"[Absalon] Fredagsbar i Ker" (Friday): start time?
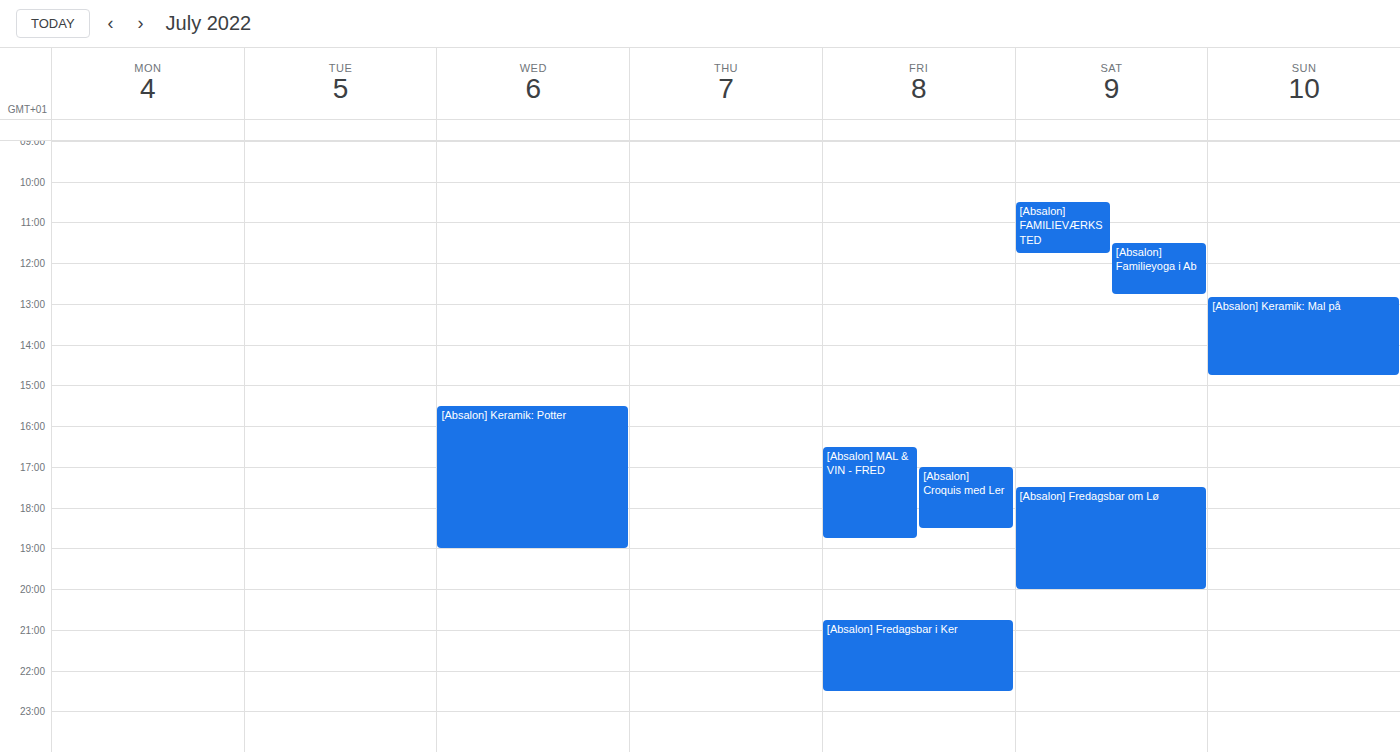
8:45 PM